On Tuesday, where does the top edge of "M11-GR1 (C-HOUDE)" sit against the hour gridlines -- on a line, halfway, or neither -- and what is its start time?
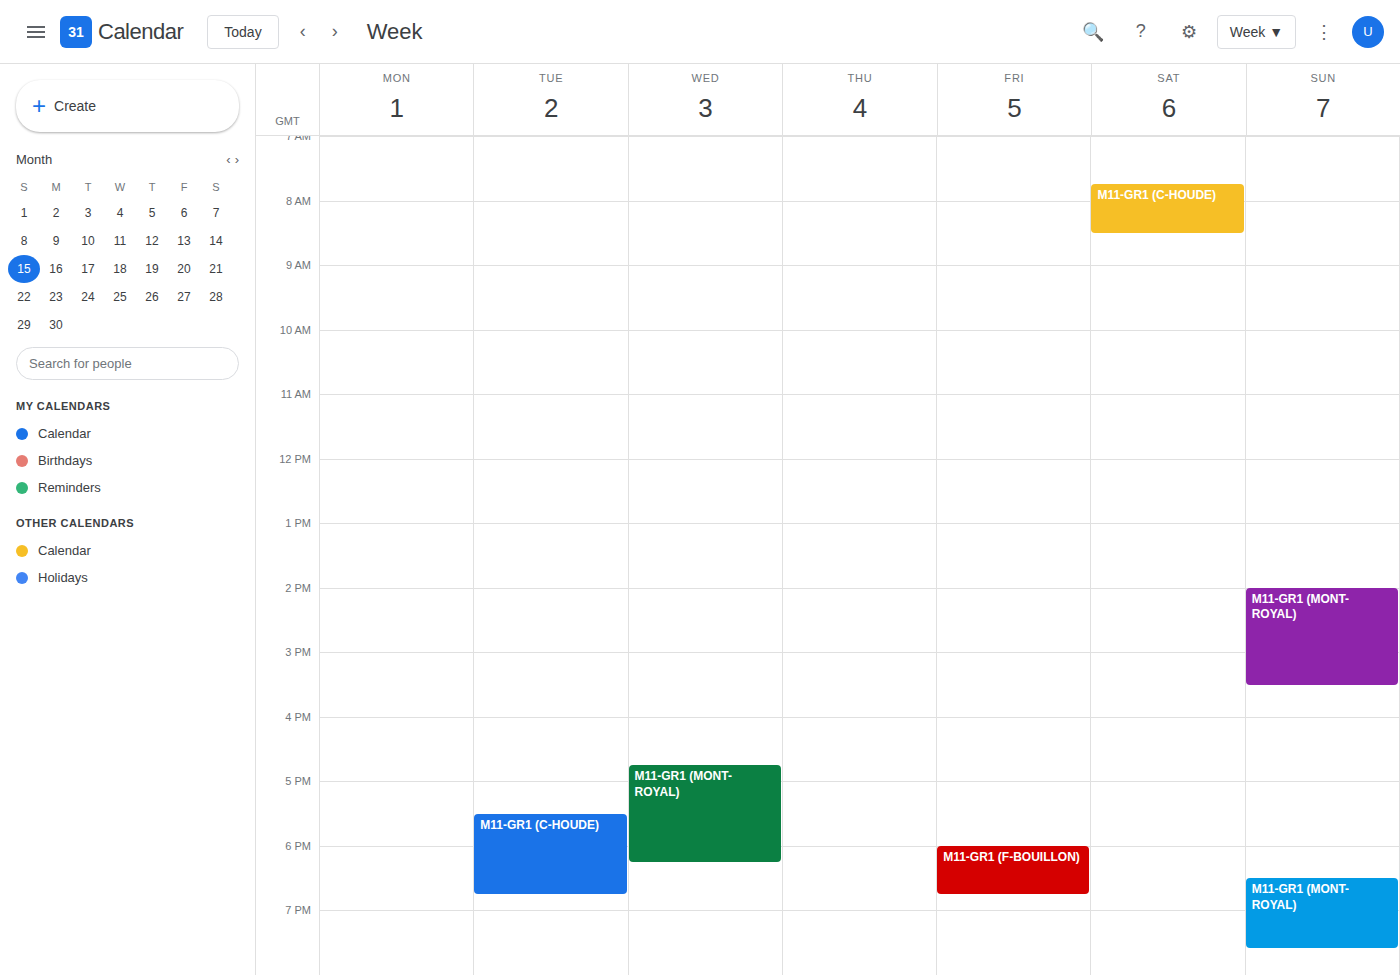
5:30 PM -- halfway between the 5 PM and 6 PM lines.